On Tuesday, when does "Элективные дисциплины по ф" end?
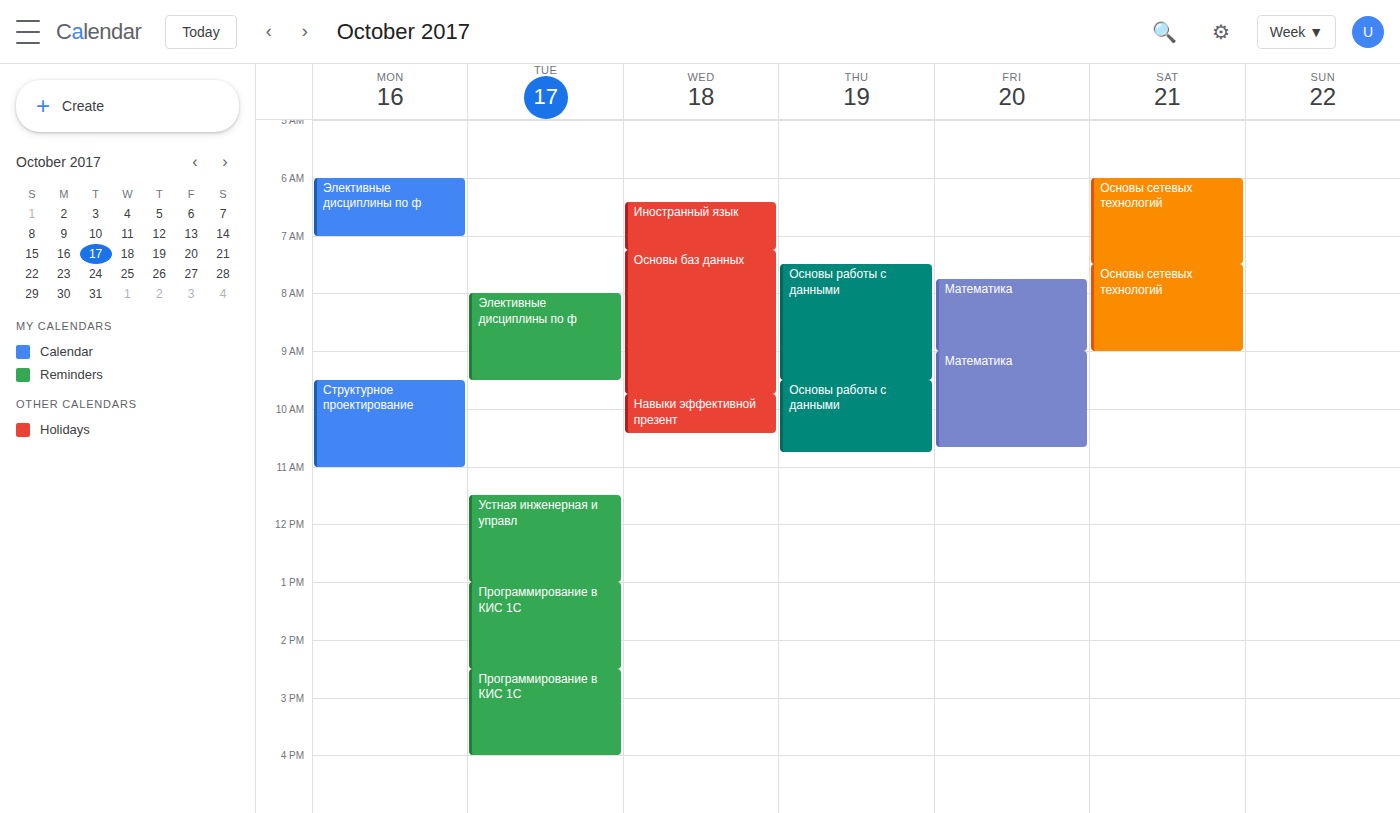
9:30 AM